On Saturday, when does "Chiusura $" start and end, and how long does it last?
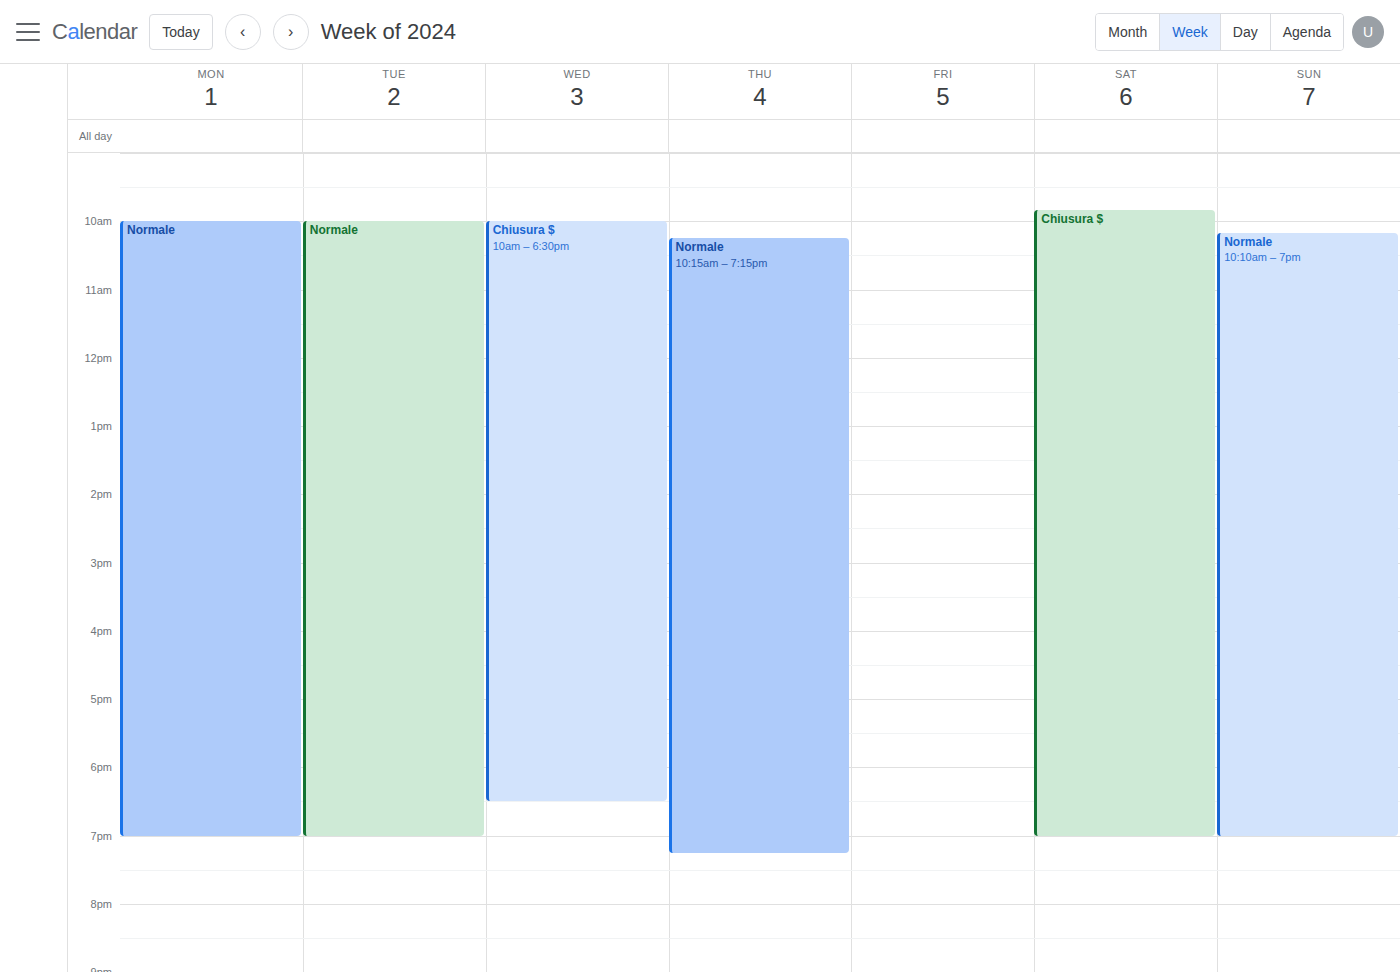
9:50 AM to 7:00 PM, 9 hours 10 minutes